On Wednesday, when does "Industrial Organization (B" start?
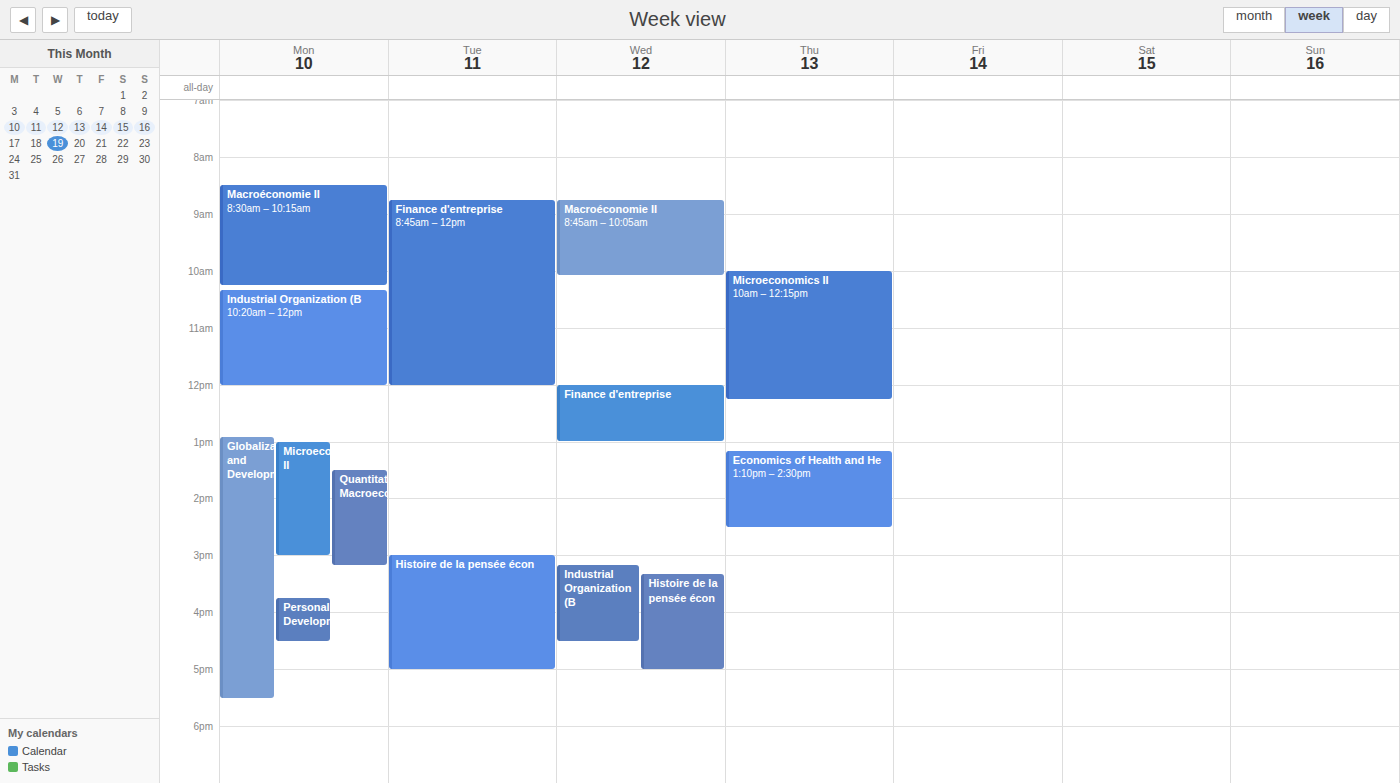
3:10 PM